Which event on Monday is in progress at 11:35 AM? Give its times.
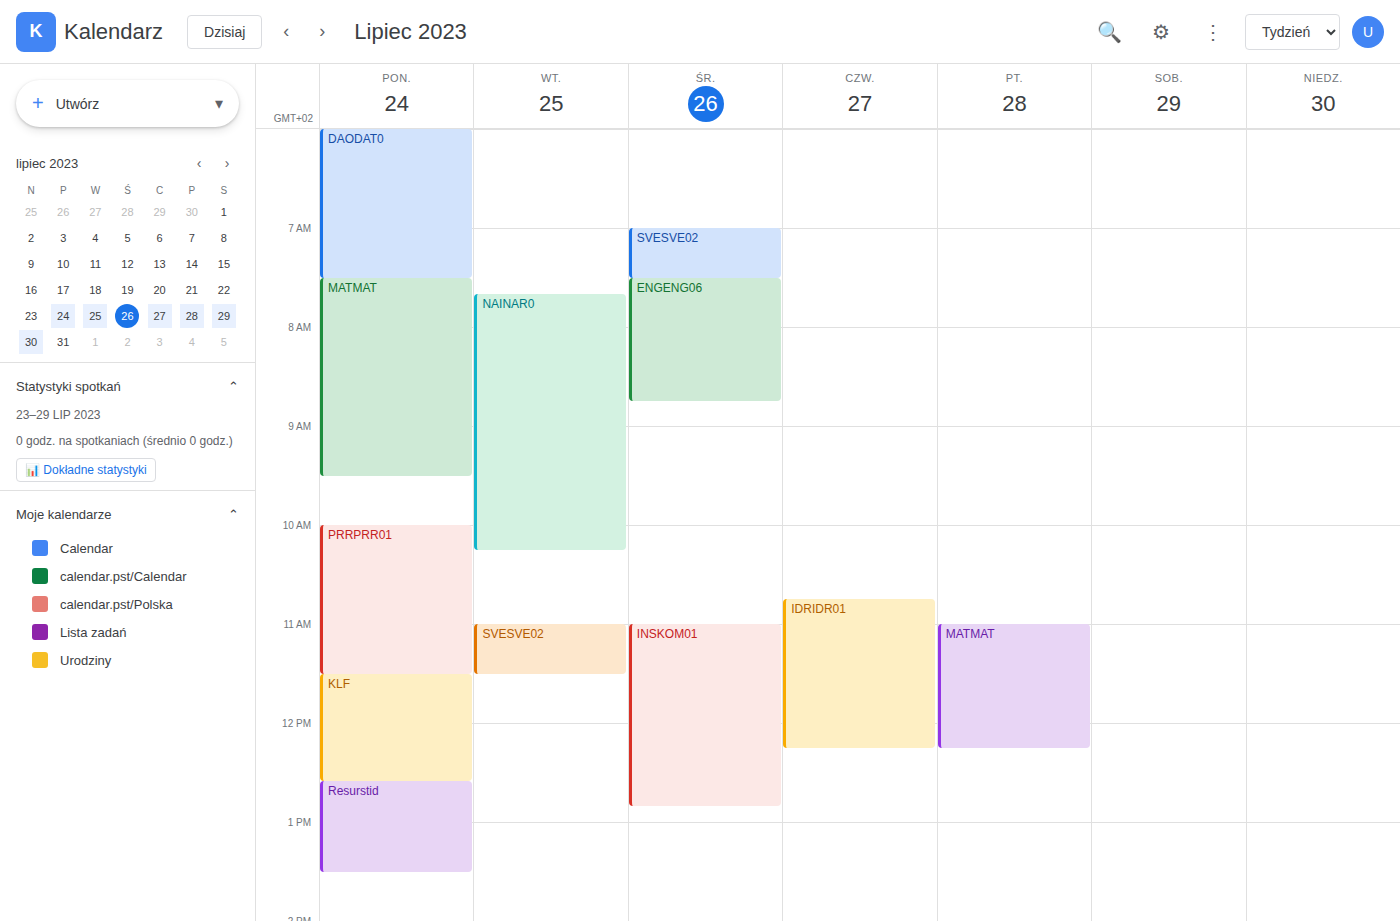
"KLF", 11:30 AM to 12:35 PM